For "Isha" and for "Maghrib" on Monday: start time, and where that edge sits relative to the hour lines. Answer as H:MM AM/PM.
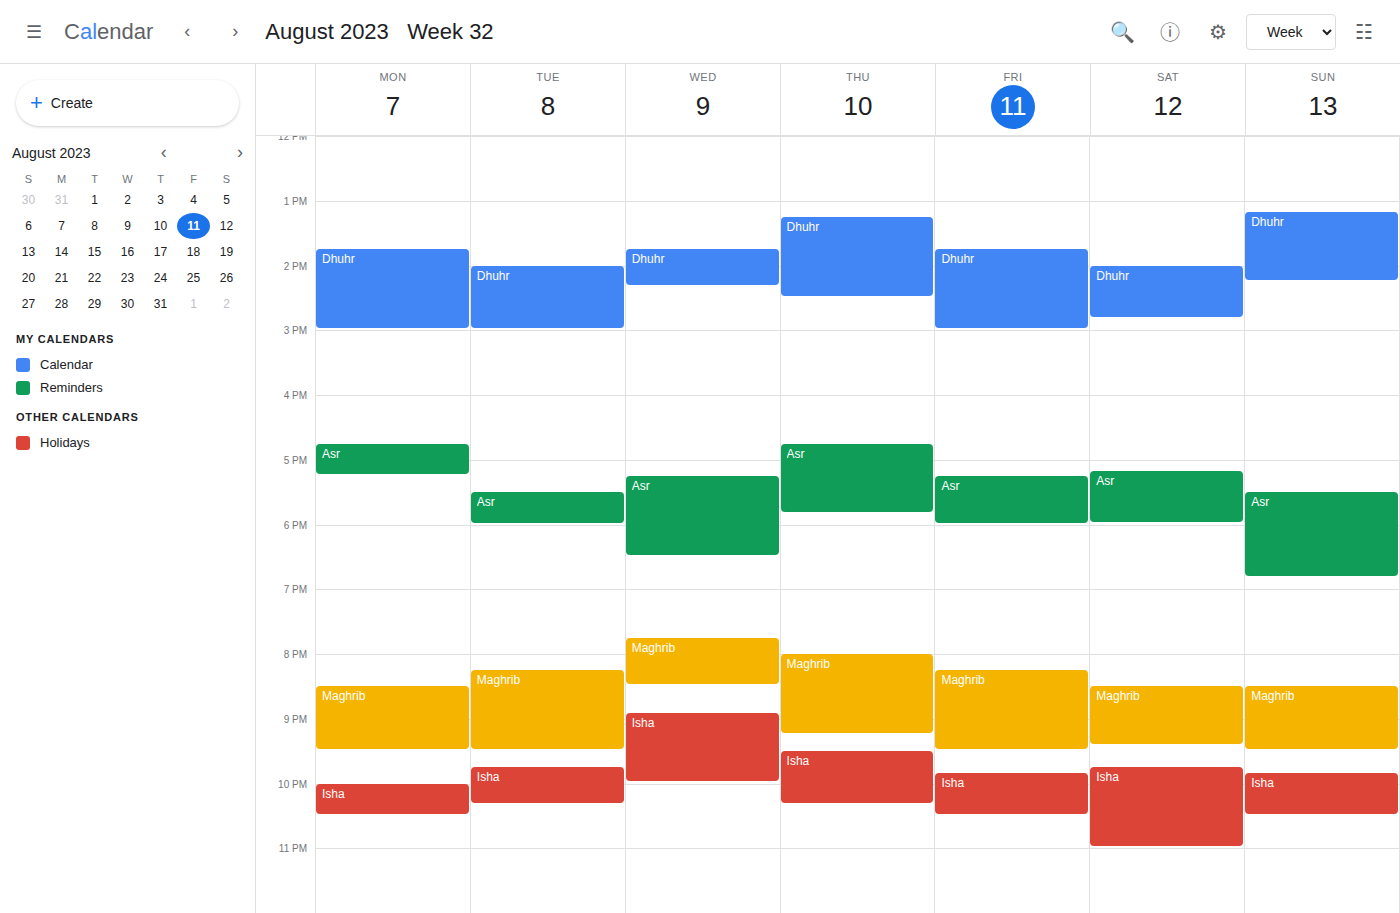
"Isha": 10:00 PM, exactly on the 10 PM line. "Maghrib": 8:30 PM, halfway between the 8 PM and 9 PM lines.